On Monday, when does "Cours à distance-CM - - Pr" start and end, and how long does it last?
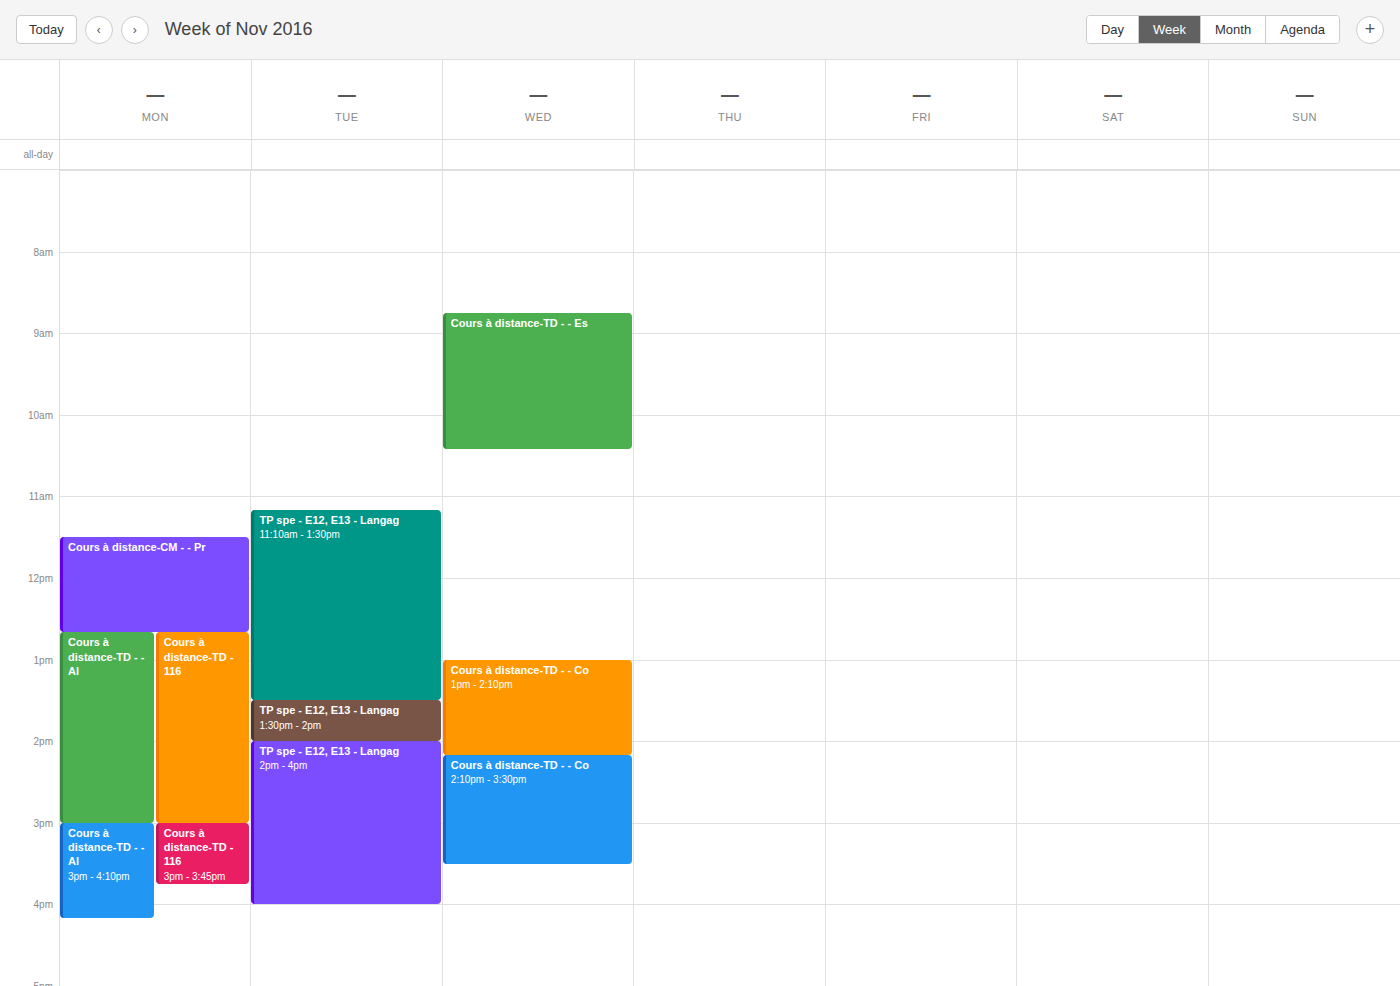
11:30 AM to 12:40 PM, 1 hour 10 minutes